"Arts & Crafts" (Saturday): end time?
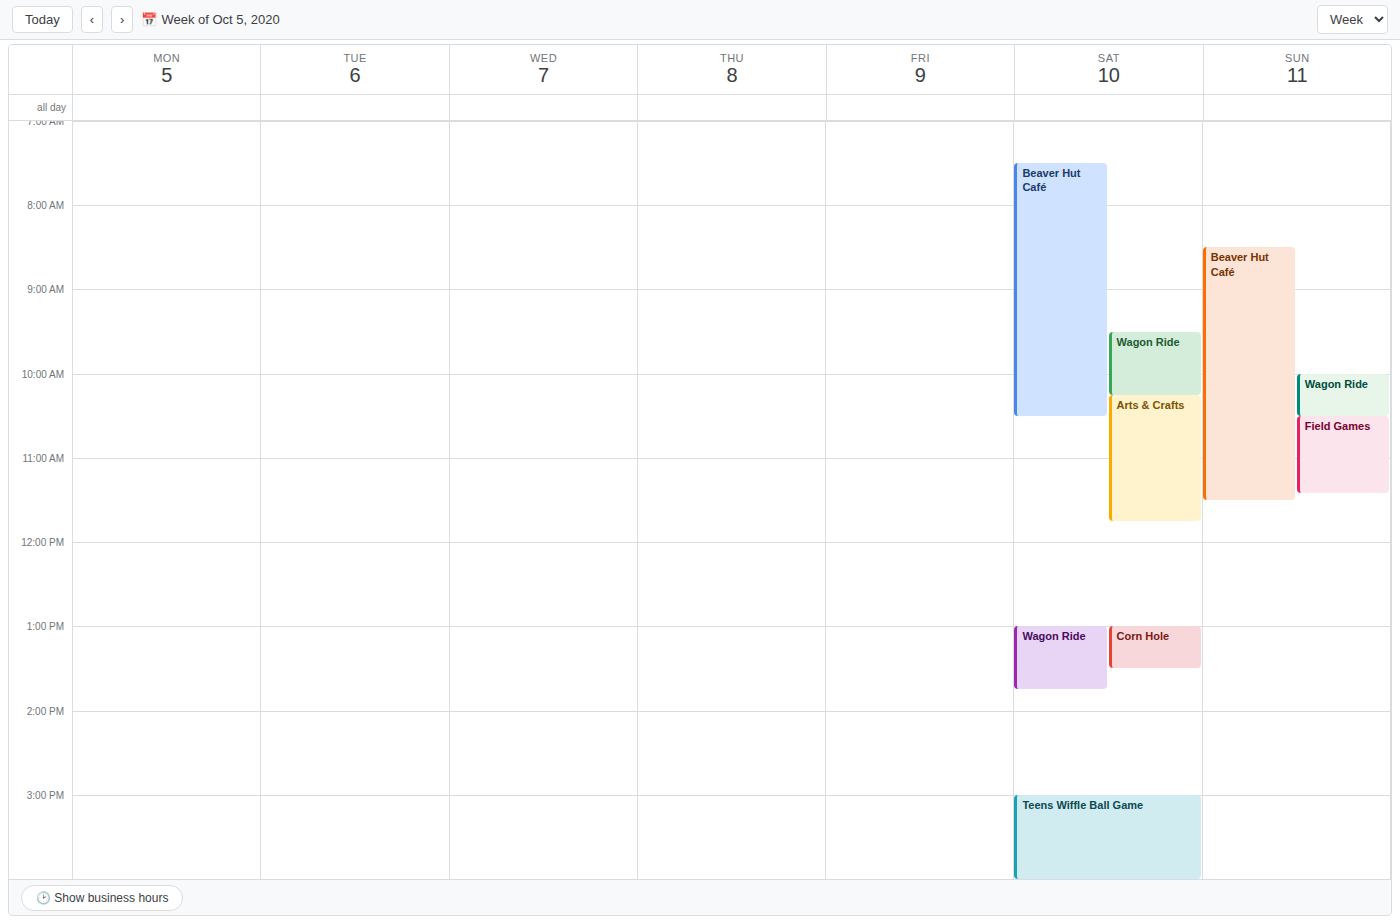
11:45 AM